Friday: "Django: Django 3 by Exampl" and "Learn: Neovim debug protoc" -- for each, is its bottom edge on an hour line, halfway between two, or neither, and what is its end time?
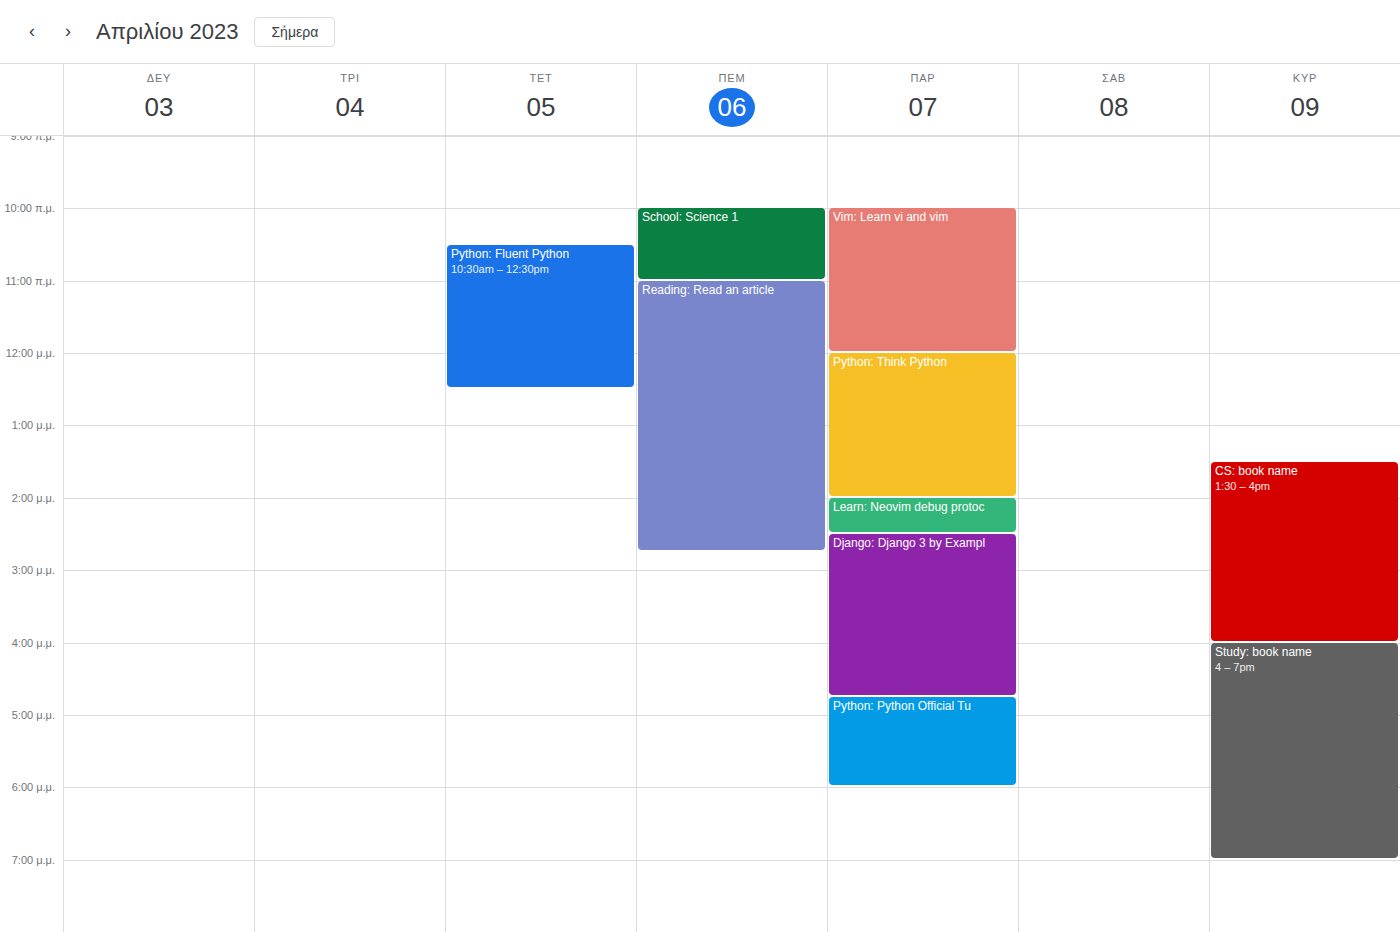
"Django: Django 3 by Exampl": 4:45 PM, neither: three quarters of the way from the 4 PM line to the 5 PM line. "Learn: Neovim debug protoc": 2:30 PM, halfway between the 2 PM and 3 PM lines.